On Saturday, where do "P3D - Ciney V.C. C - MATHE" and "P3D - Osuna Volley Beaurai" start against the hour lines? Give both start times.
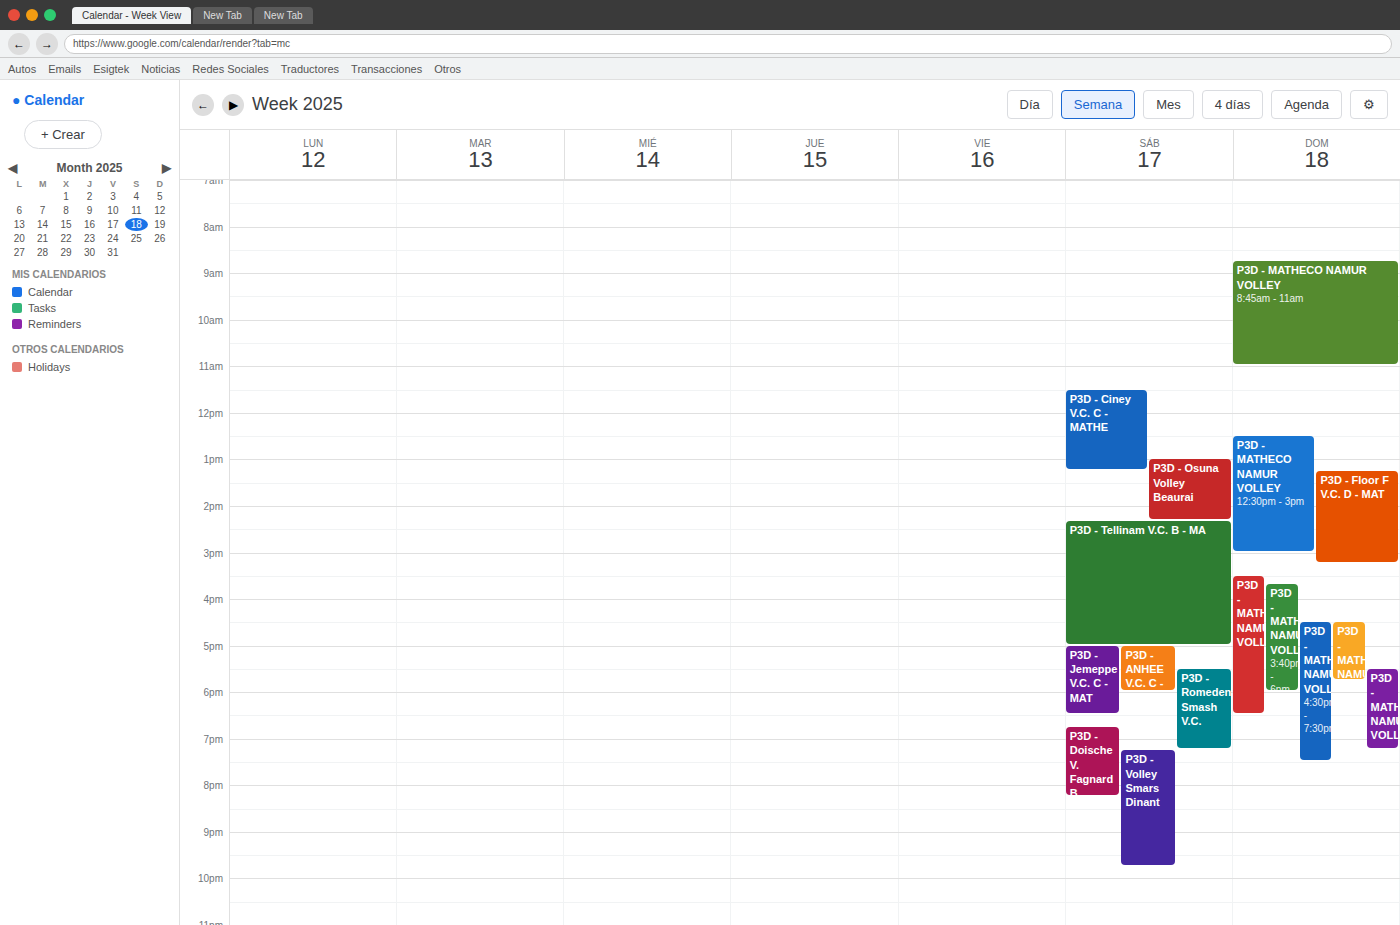
"P3D - Ciney V.C. C - MATHE": 11:30 AM, halfway between the 11 AM and 12 PM lines. "P3D - Osuna Volley Beaurai": 1:00 PM, exactly on the 1 PM line.